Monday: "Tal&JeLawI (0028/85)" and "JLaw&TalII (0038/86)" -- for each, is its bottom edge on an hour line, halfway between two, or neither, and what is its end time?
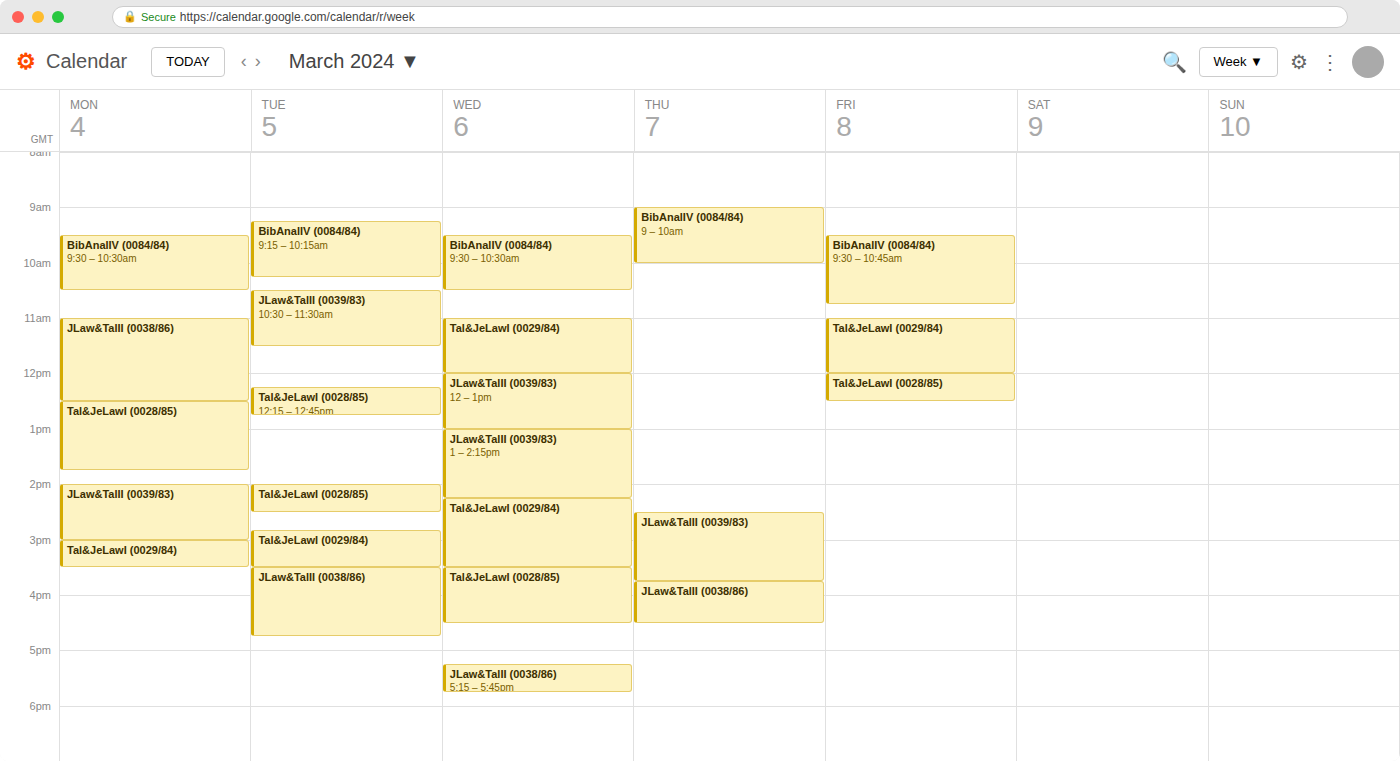
"Tal&JeLawI (0028/85)": 1:45 PM, neither: three quarters of the way from the 1 PM line to the 2 PM line. "JLaw&TalII (0038/86)": 12:30 PM, halfway between the 12 PM and 1 PM lines.